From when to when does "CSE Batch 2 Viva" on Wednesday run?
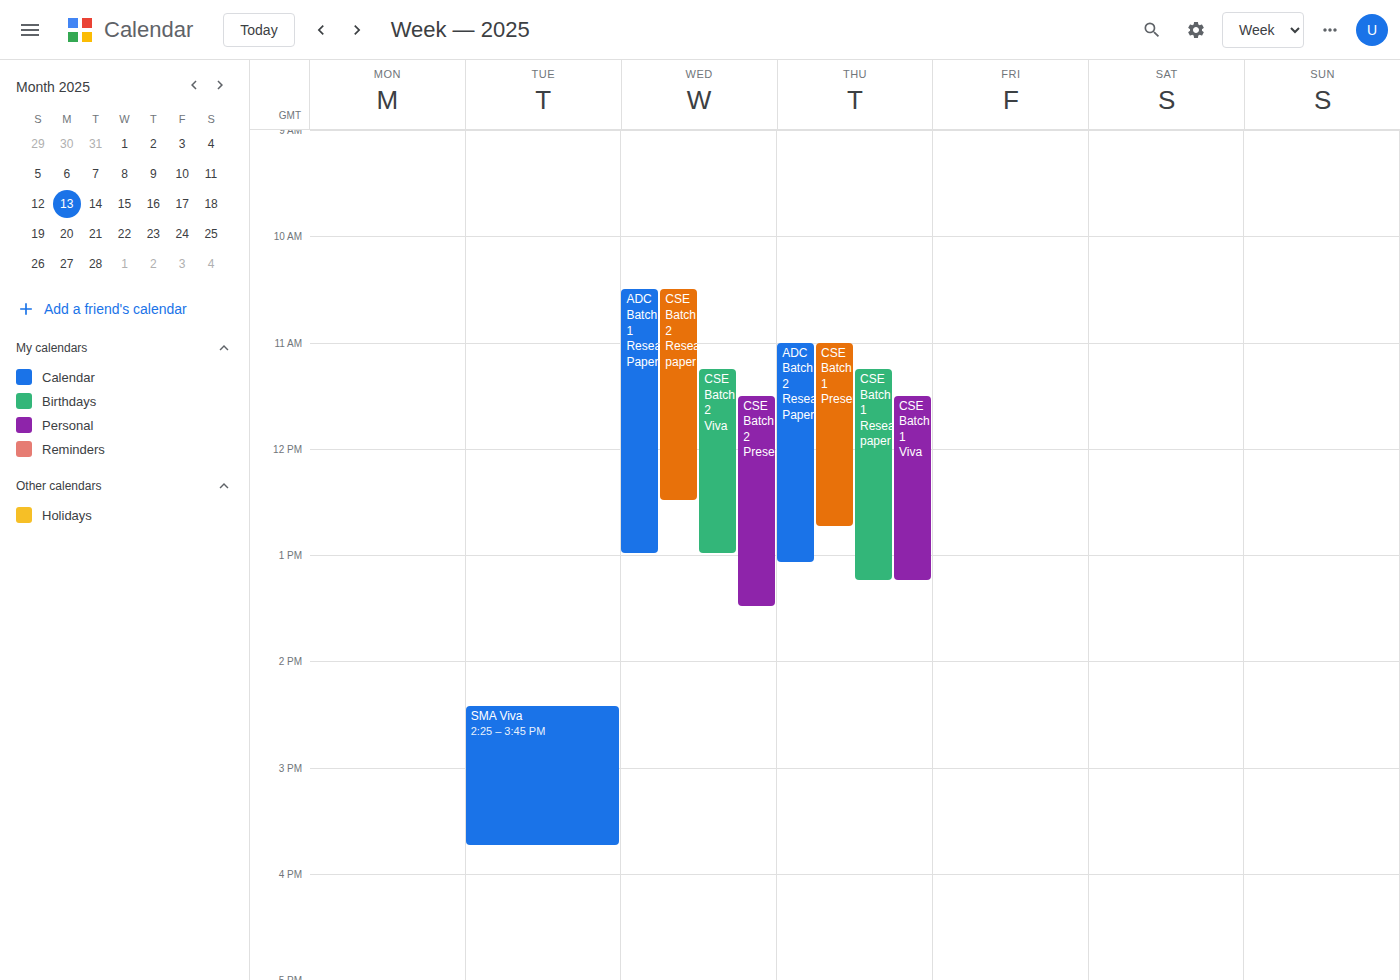
11:15 to 13:00